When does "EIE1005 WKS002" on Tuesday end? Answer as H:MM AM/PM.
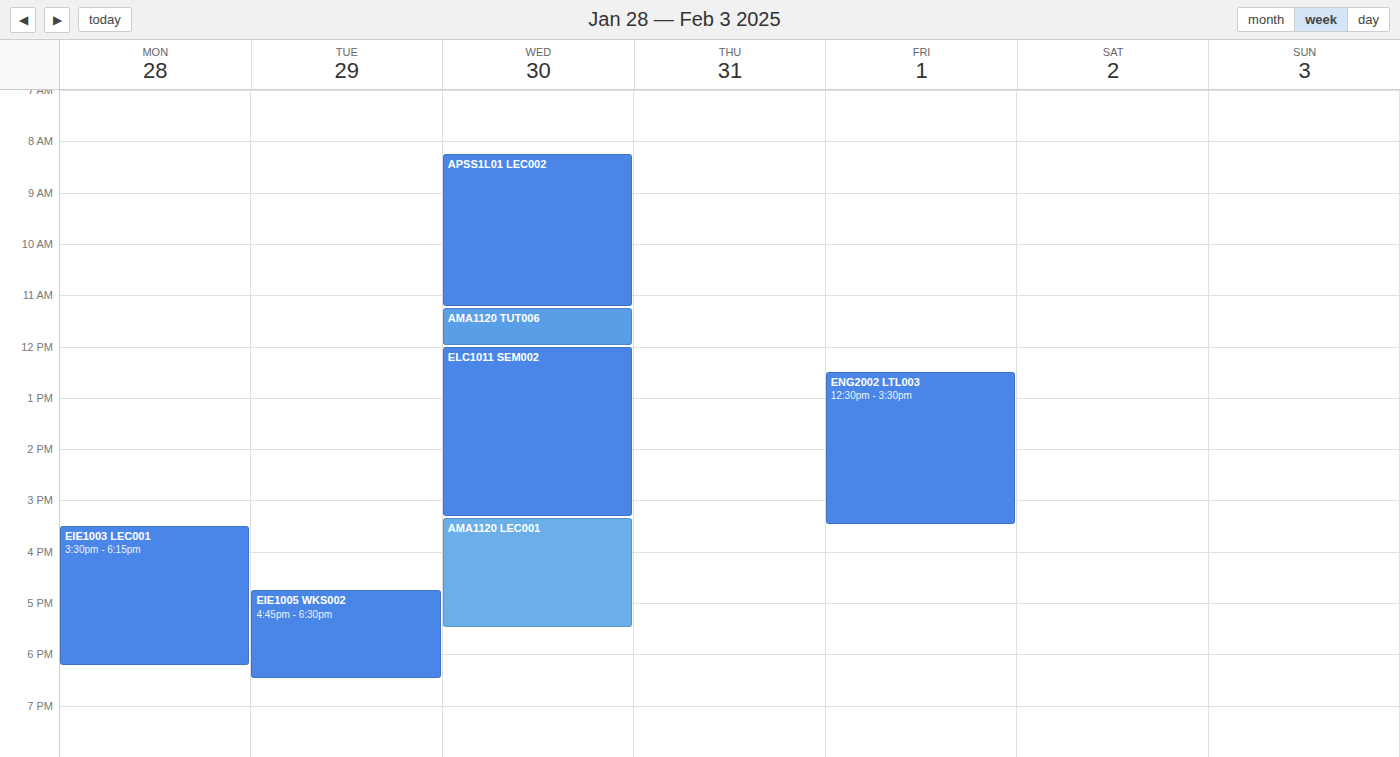
6:30 PM